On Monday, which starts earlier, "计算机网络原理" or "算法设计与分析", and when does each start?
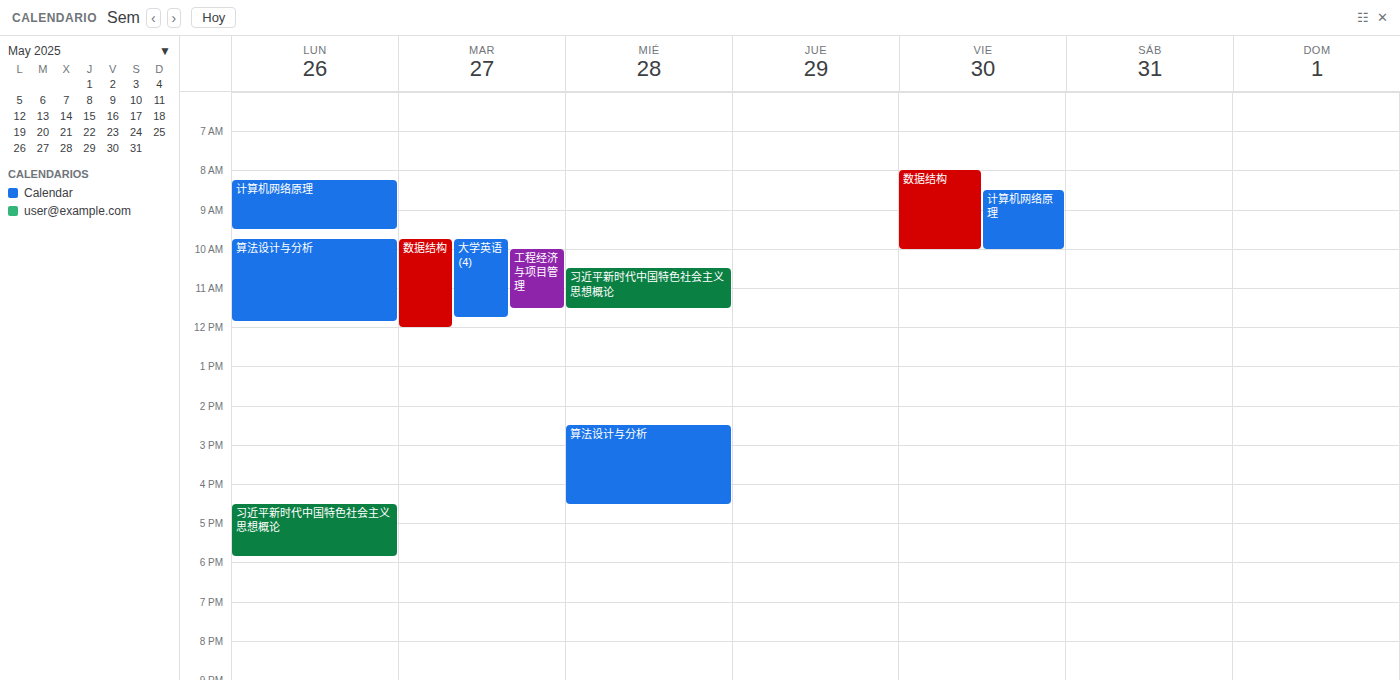
"计算机网络原理" 8:15 AM; "算法设计与分析" 9:45 AM.